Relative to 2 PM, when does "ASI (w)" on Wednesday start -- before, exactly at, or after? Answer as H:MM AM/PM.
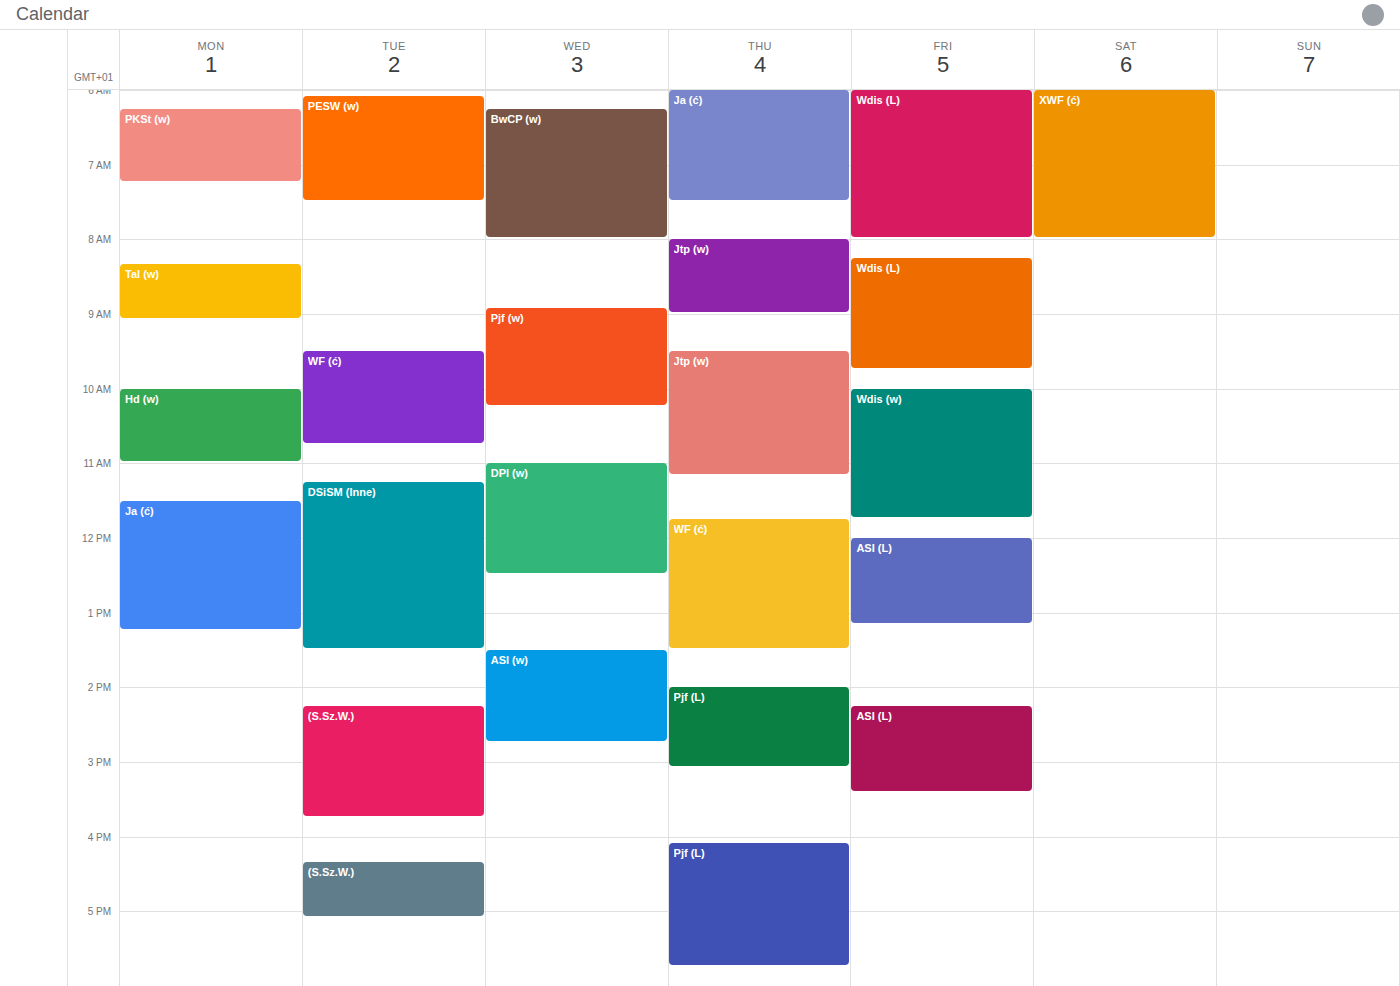
1:30 PM -- before 2 PM, 30 minutes above the 2 PM line.